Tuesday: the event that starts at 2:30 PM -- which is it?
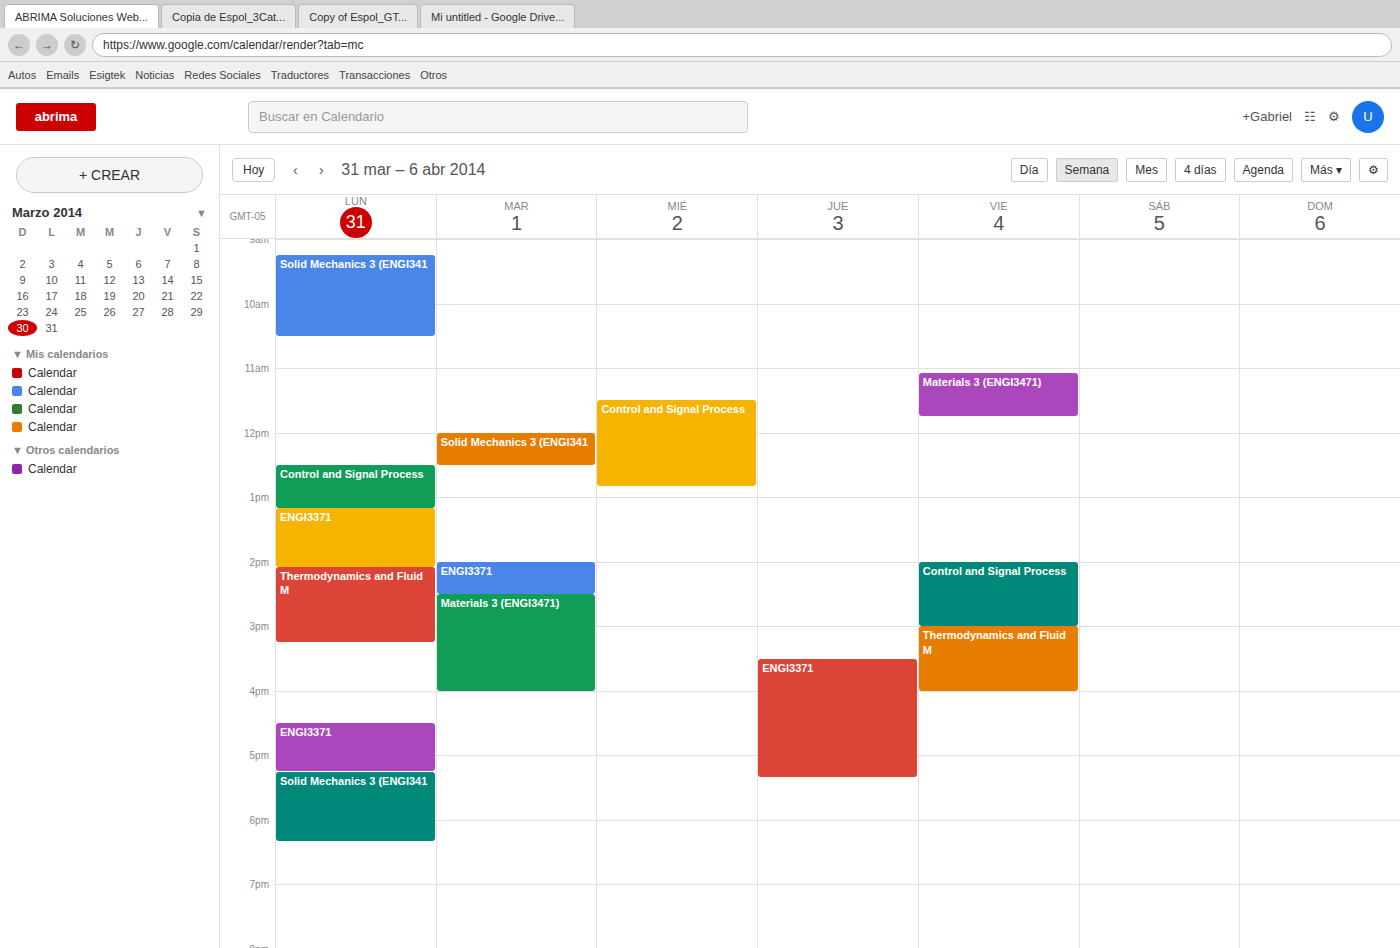
"Materials 3 (ENGI3471)"